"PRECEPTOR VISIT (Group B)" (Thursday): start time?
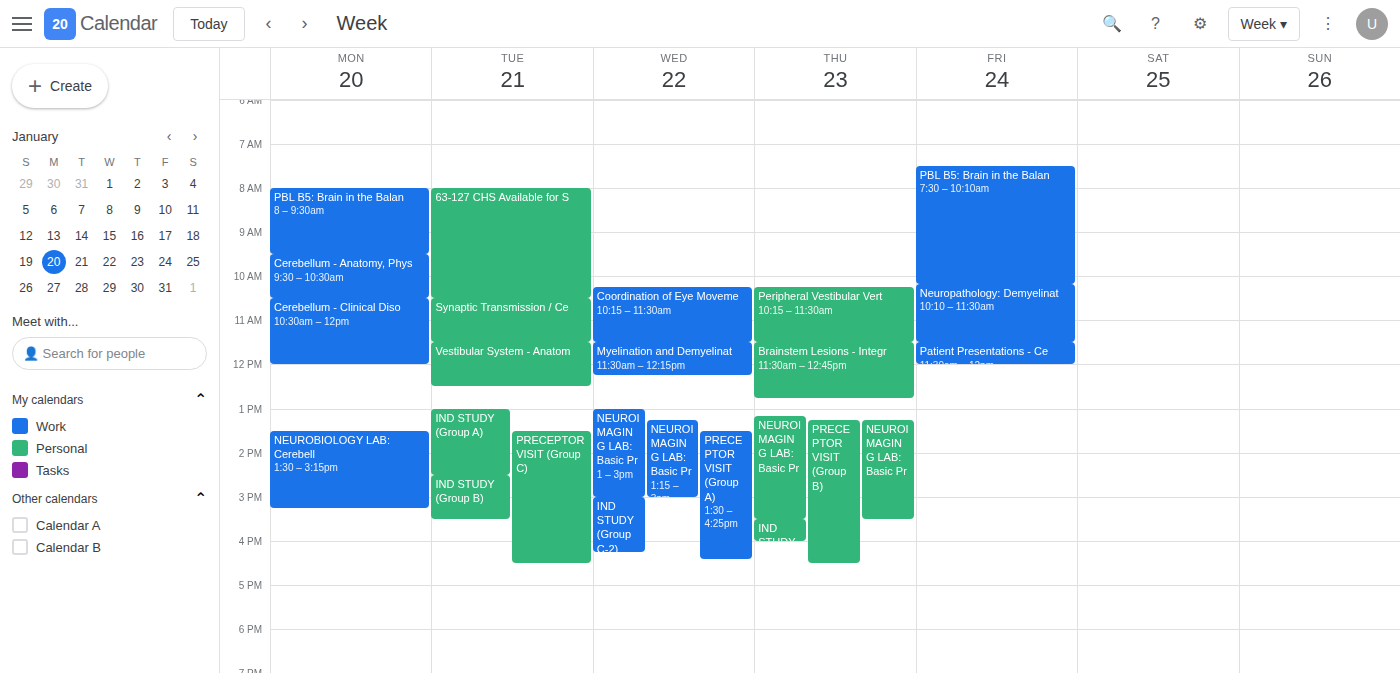
1:15 PM